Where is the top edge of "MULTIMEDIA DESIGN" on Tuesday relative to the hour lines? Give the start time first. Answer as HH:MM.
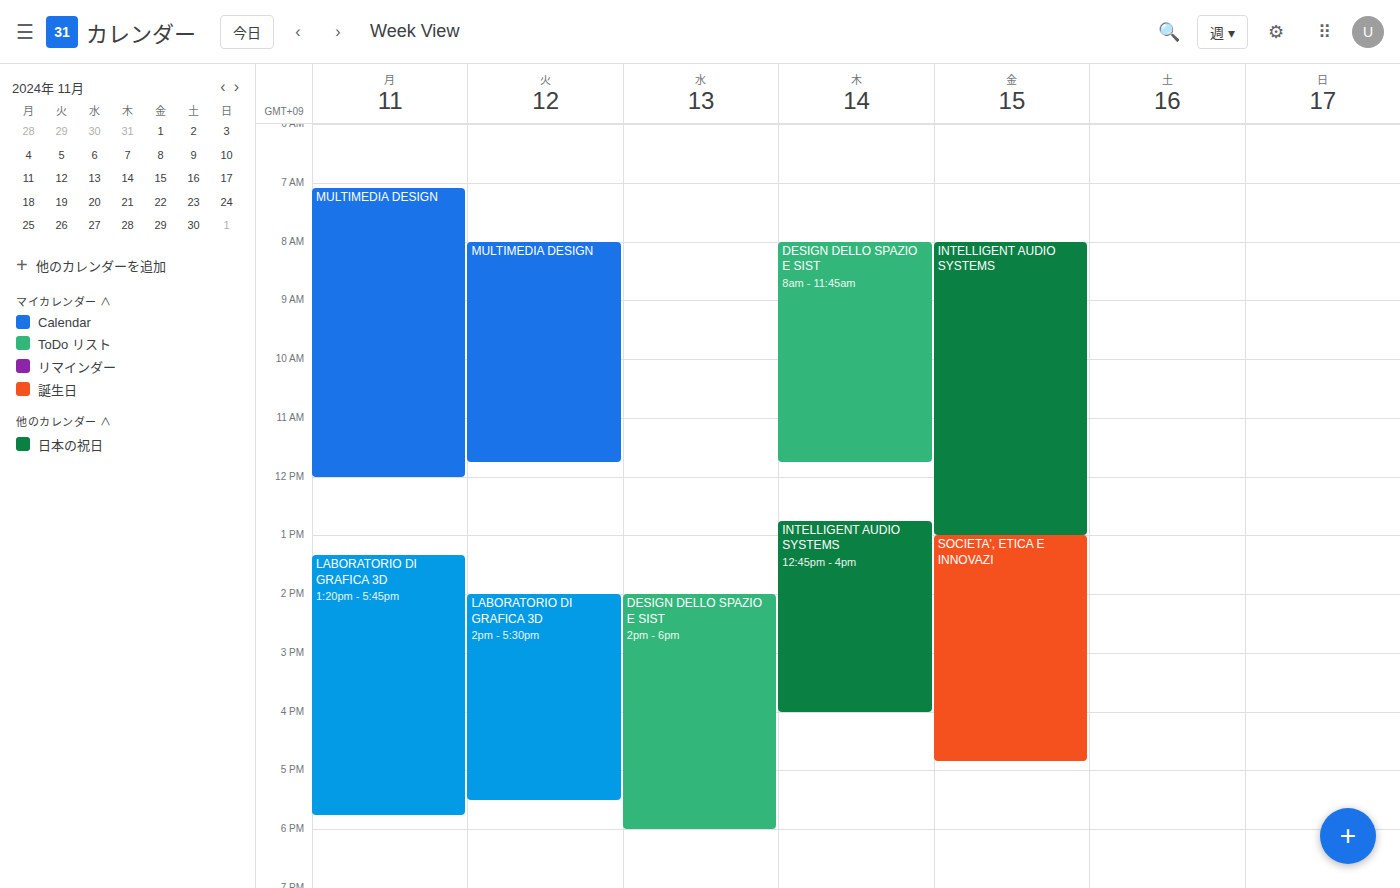
08:00 -- exactly on the 08:00 line.